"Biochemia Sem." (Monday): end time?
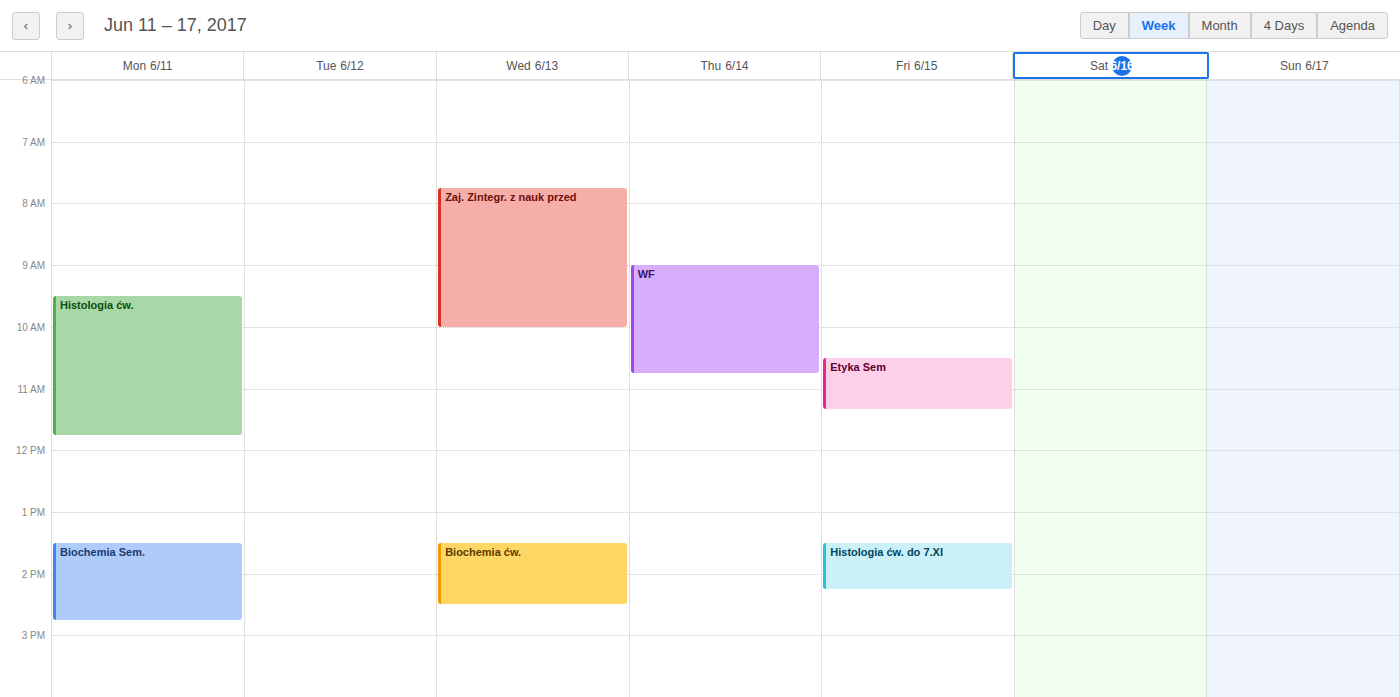
2:45 PM